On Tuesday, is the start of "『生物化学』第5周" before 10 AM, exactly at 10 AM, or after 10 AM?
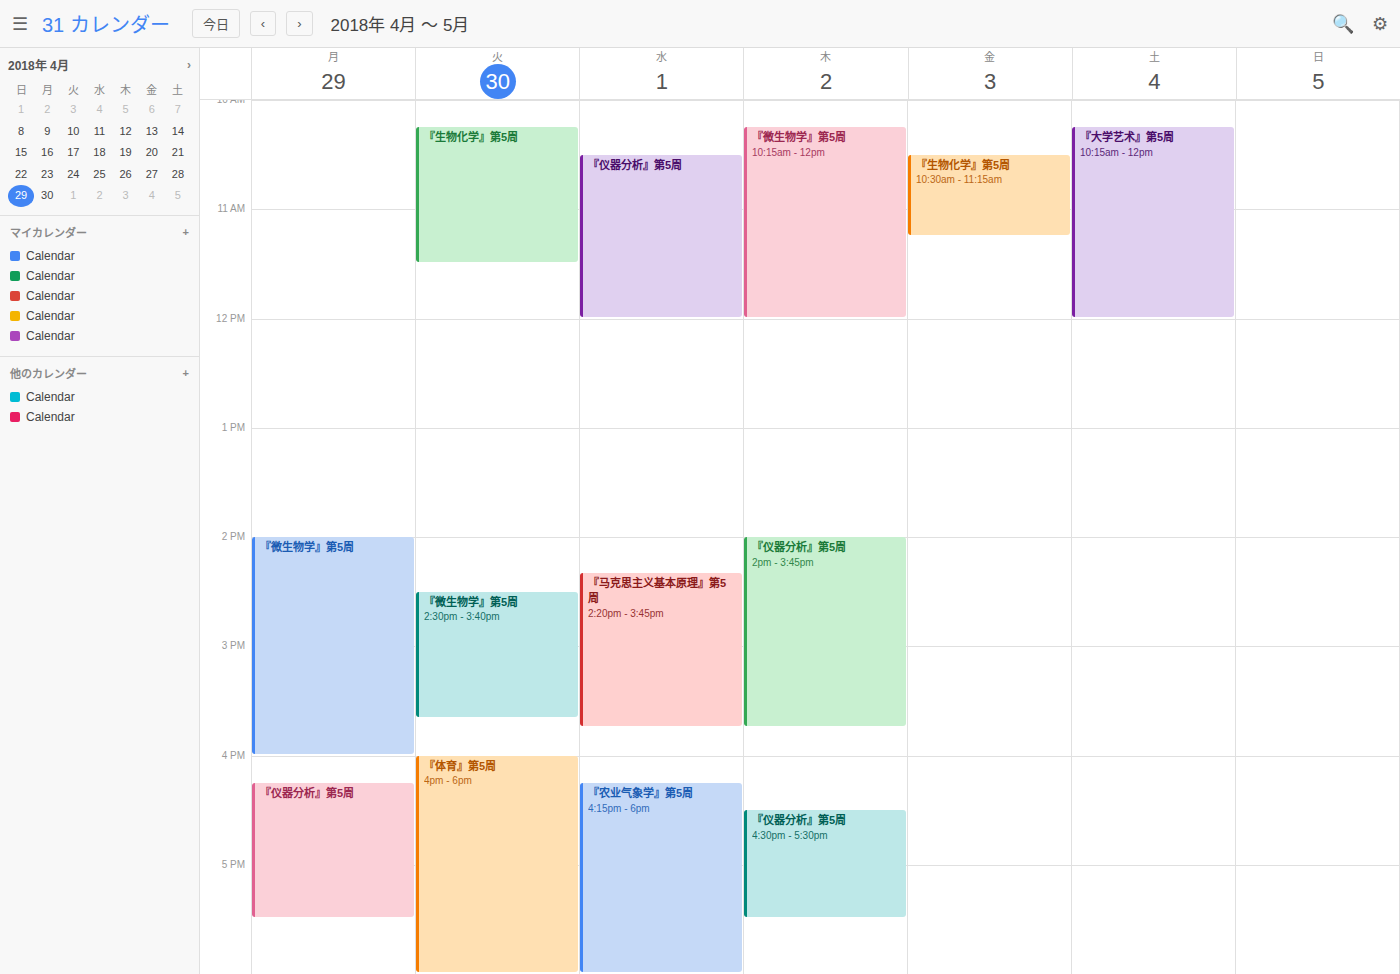
10:15 AM -- after 10 AM, 15 minutes below the 10 AM line.